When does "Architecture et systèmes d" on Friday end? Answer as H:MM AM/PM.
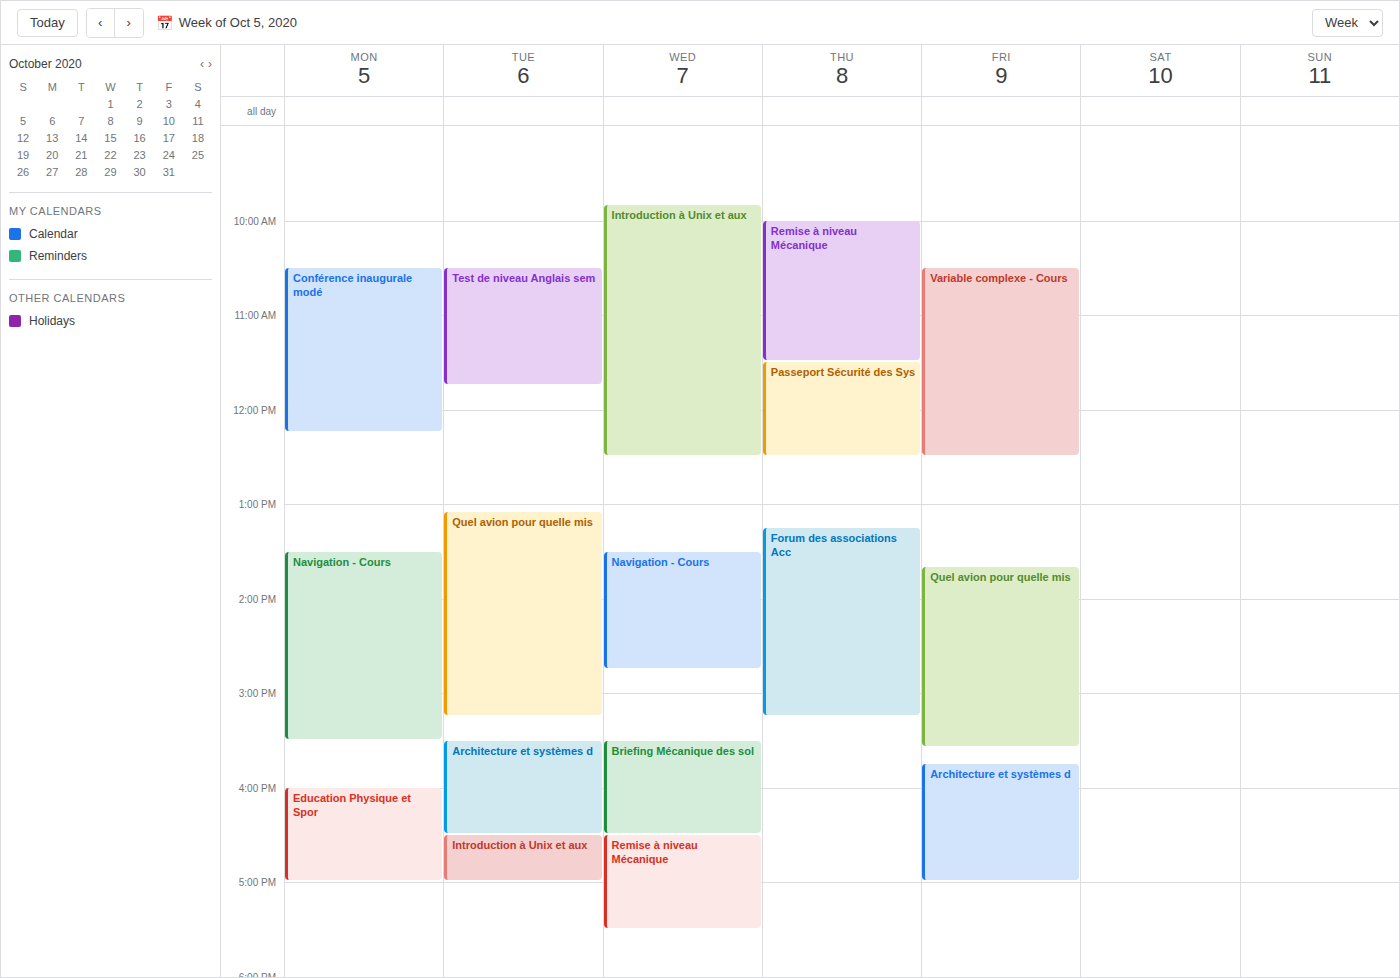
5:00 PM